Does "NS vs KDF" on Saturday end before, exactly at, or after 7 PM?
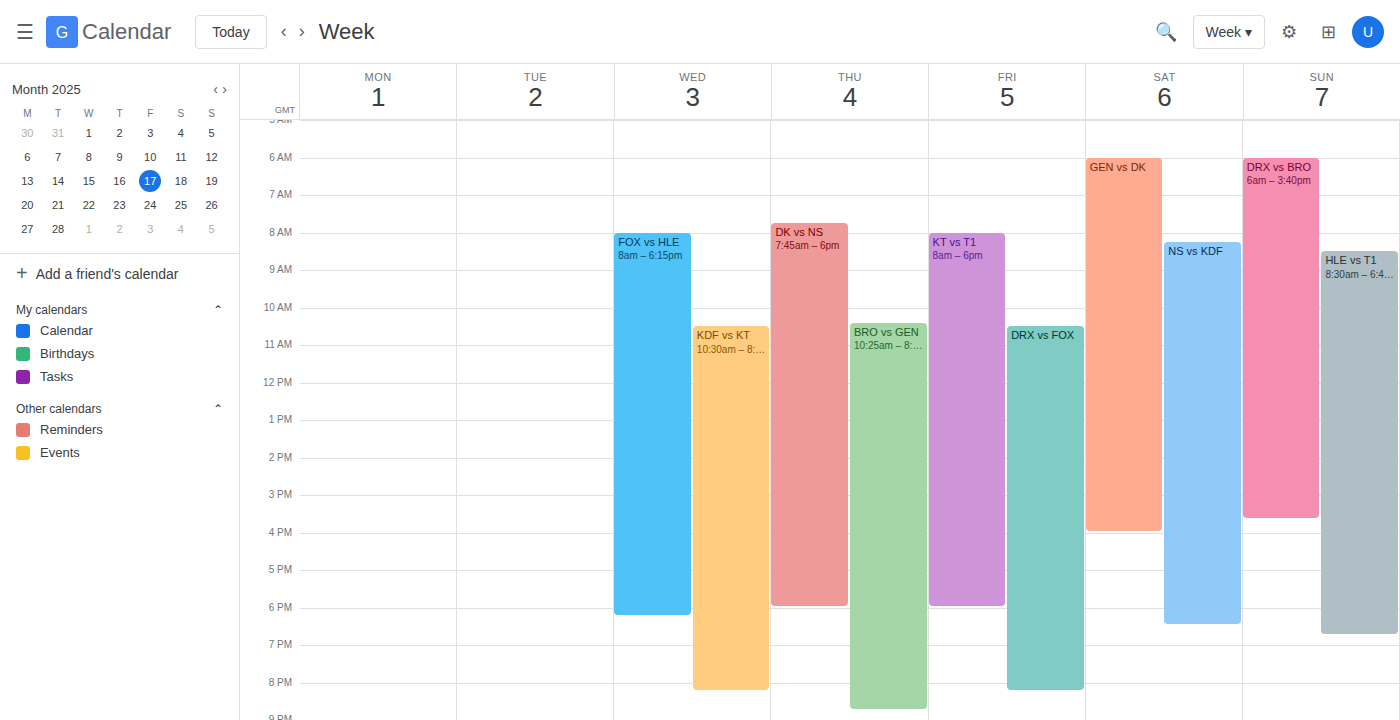
6:30 PM -- before 7 PM, 30 minutes above the 7 PM line.